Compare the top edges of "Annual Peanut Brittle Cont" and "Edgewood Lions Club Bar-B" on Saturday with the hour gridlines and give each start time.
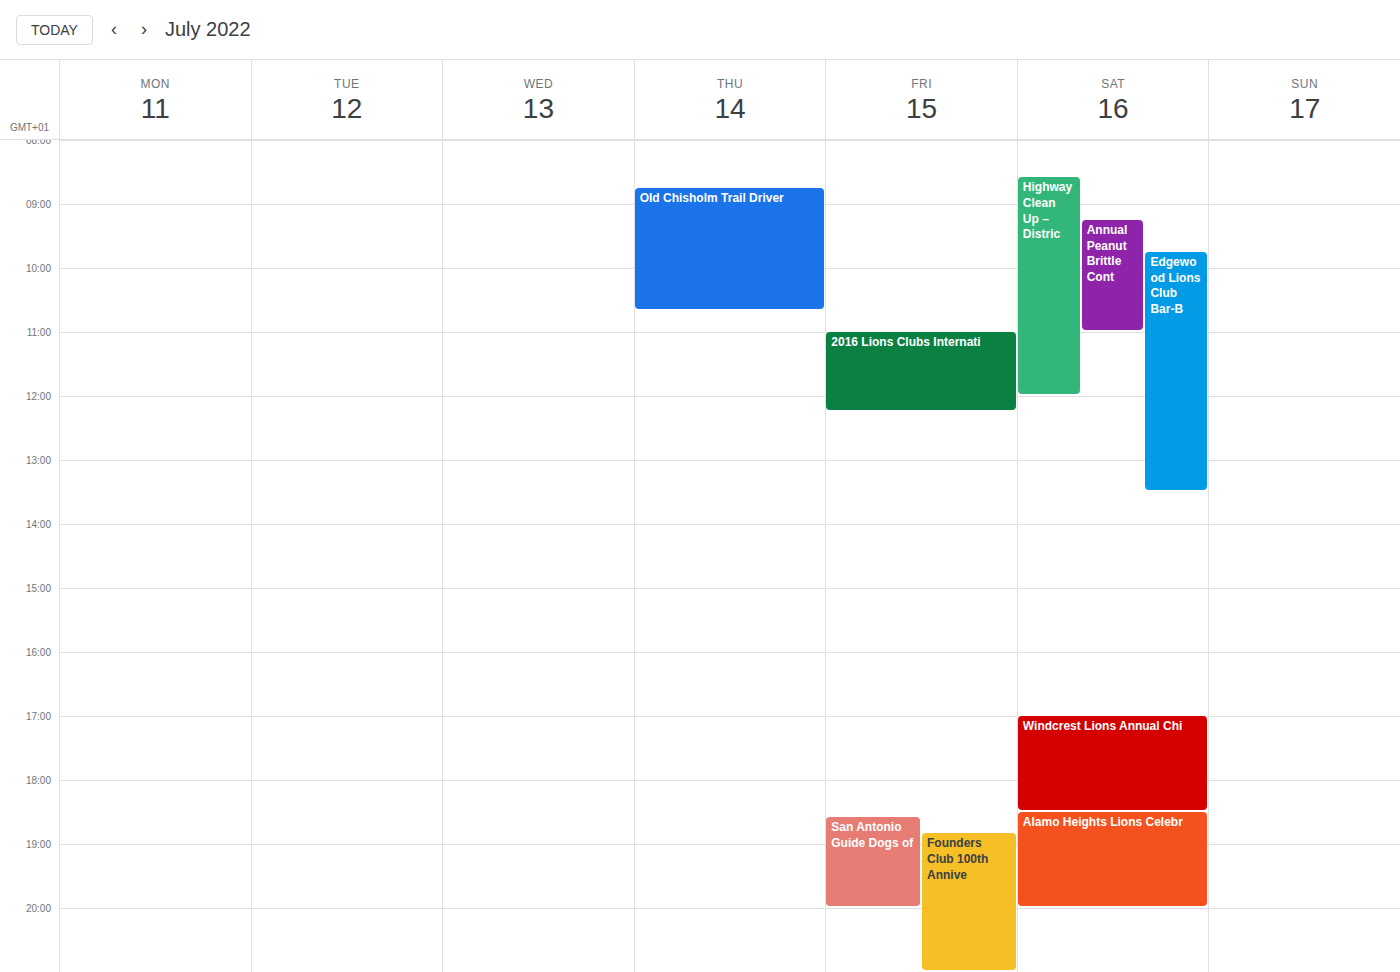
"Annual Peanut Brittle Cont": 09:15, neither: a quarter of the way from the 09:00 line to the 10:00 line. "Edgewood Lions Club Bar-B": 09:45, neither: three quarters of the way from the 09:00 line to the 10:00 line.